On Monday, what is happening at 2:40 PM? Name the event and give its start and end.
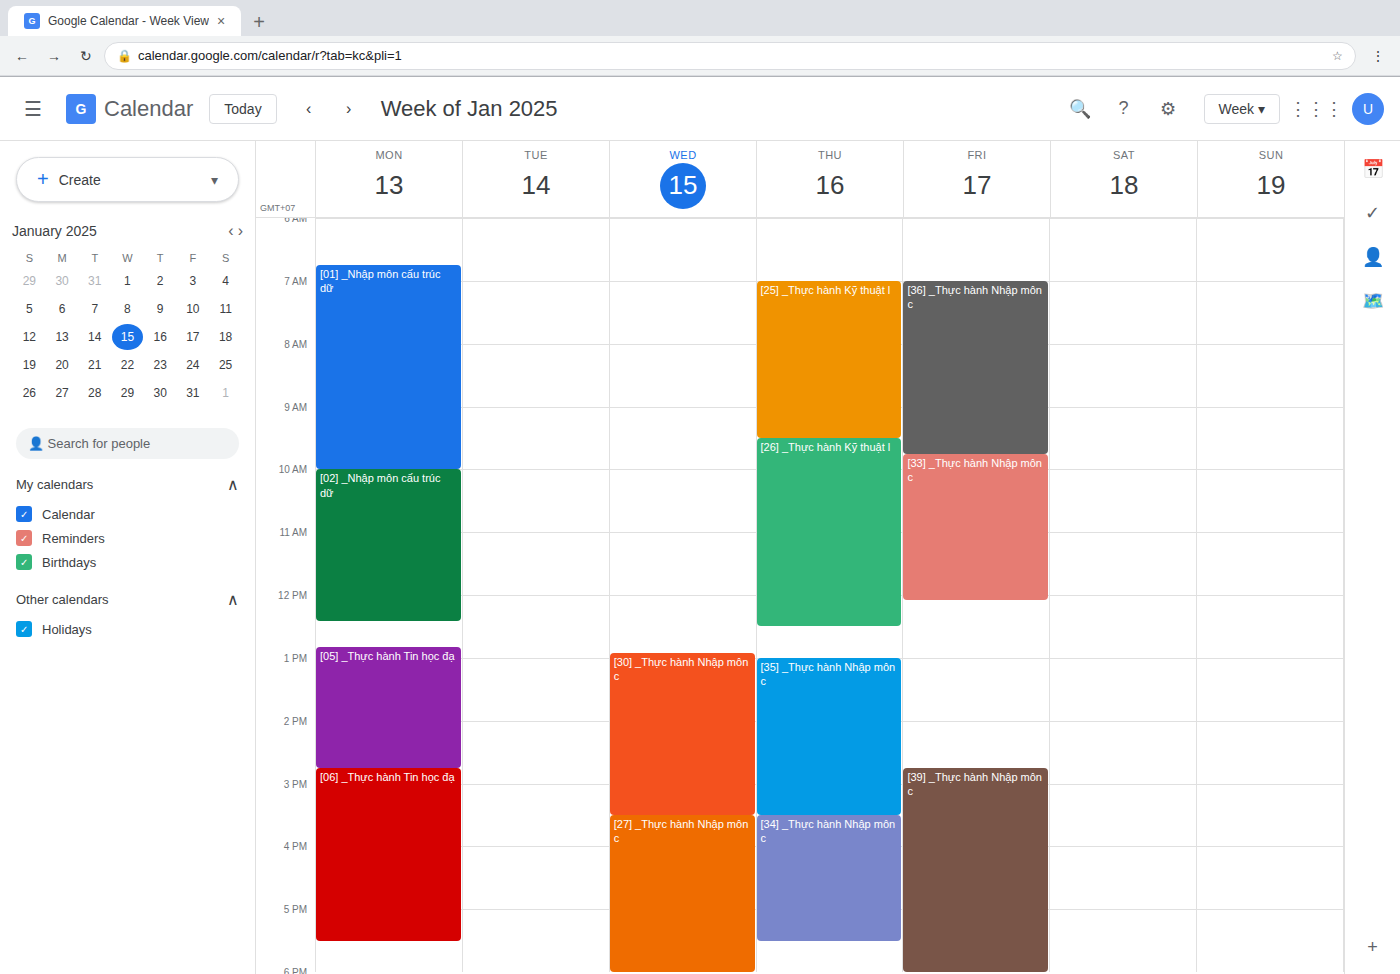
"[05] _Thực hành Tin học đạ", 12:50 PM to 2:45 PM